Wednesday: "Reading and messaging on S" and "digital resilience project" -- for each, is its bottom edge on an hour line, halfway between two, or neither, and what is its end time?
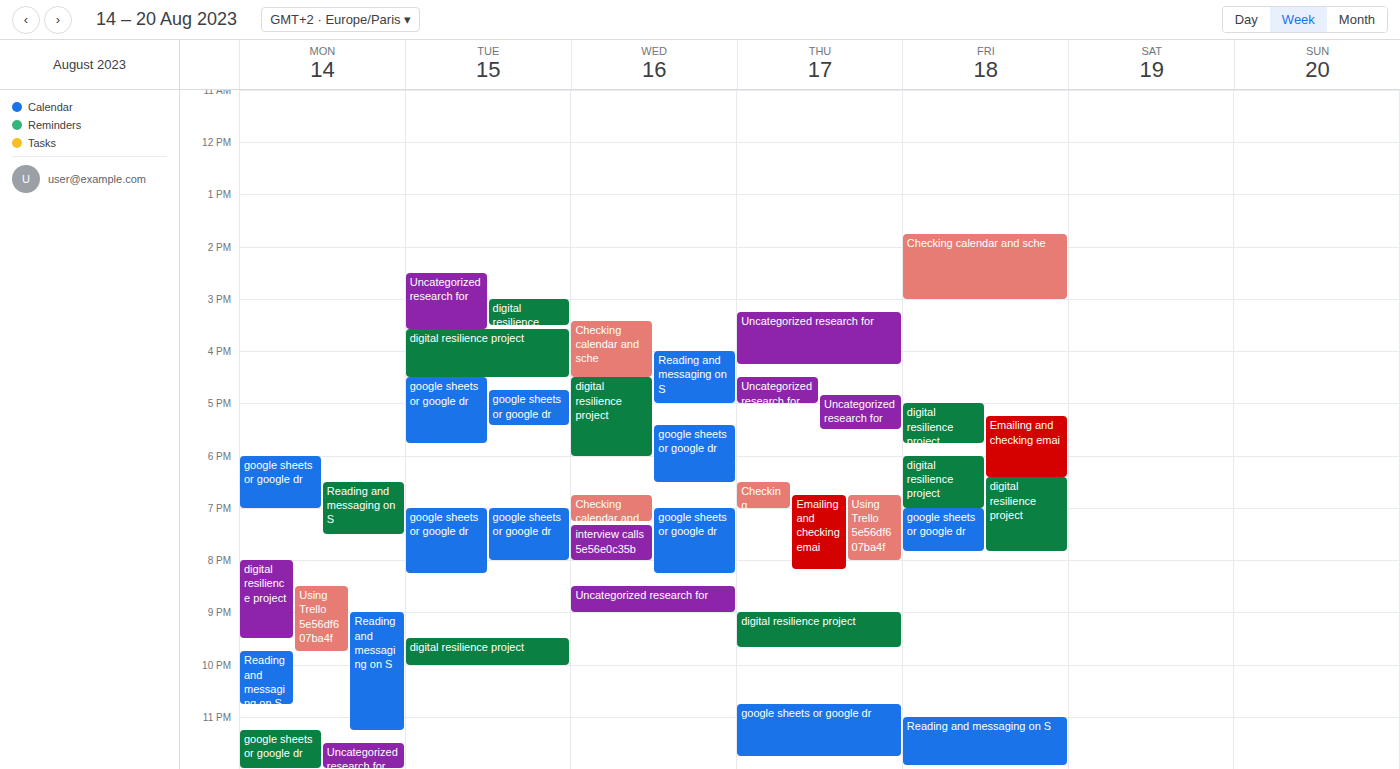
"Reading and messaging on S": 5:00 PM, exactly on the 5 PM line. "digital resilience project": 6:00 PM, exactly on the 6 PM line.